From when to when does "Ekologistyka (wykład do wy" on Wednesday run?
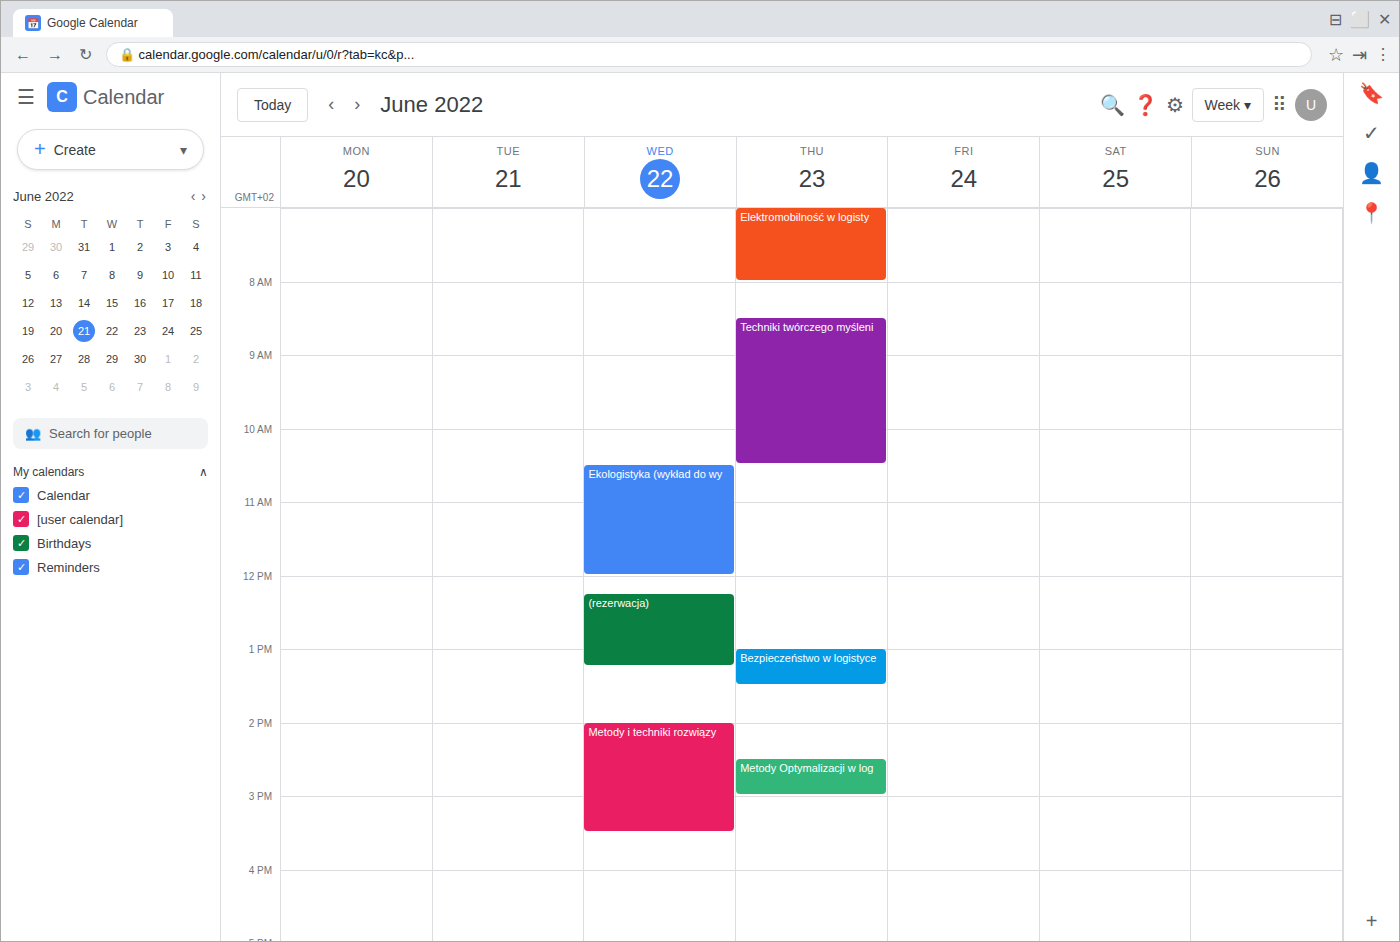
10:30 AM to 12:00 PM